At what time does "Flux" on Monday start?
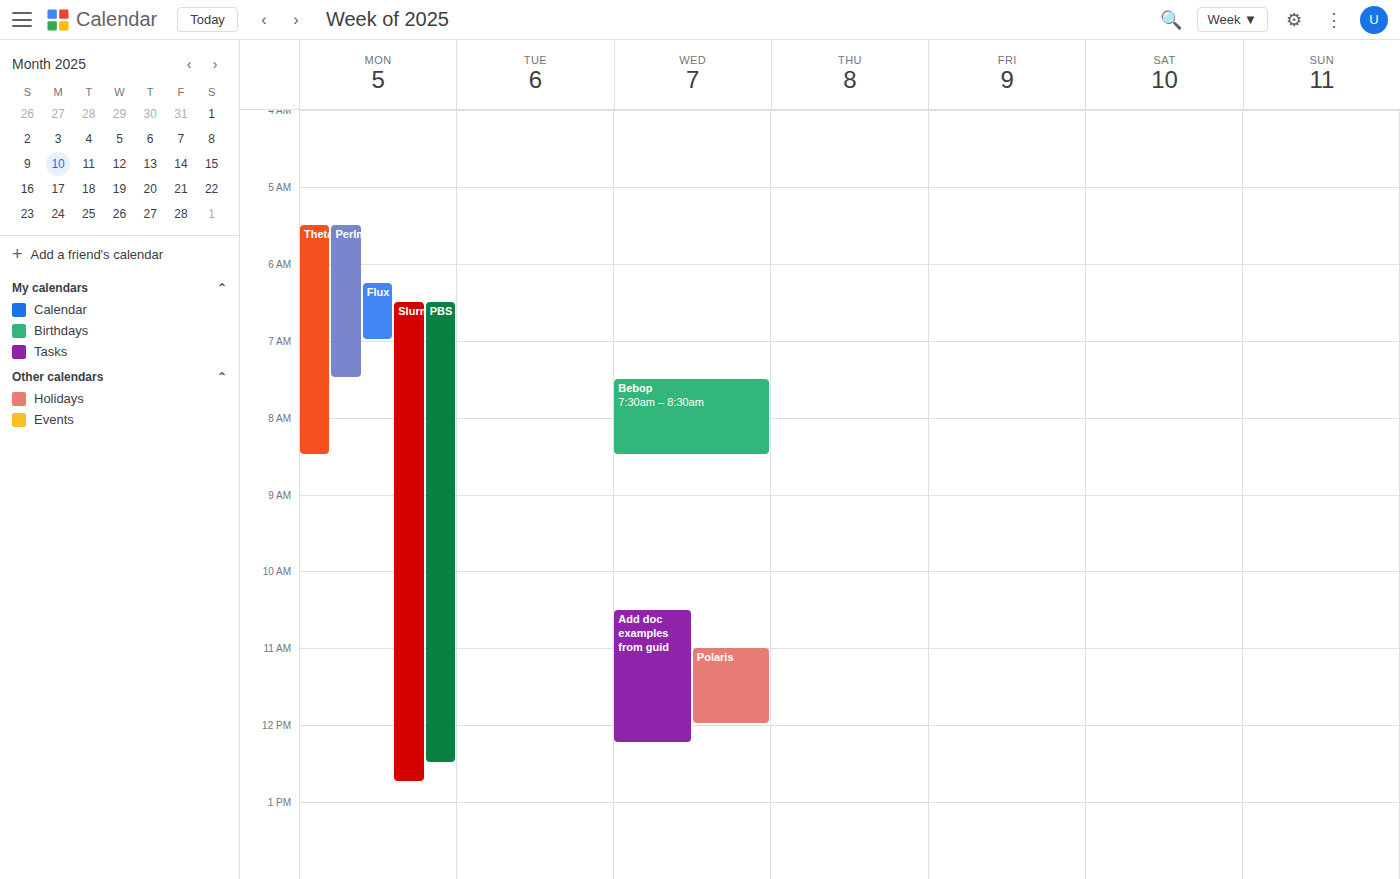
6:15 AM